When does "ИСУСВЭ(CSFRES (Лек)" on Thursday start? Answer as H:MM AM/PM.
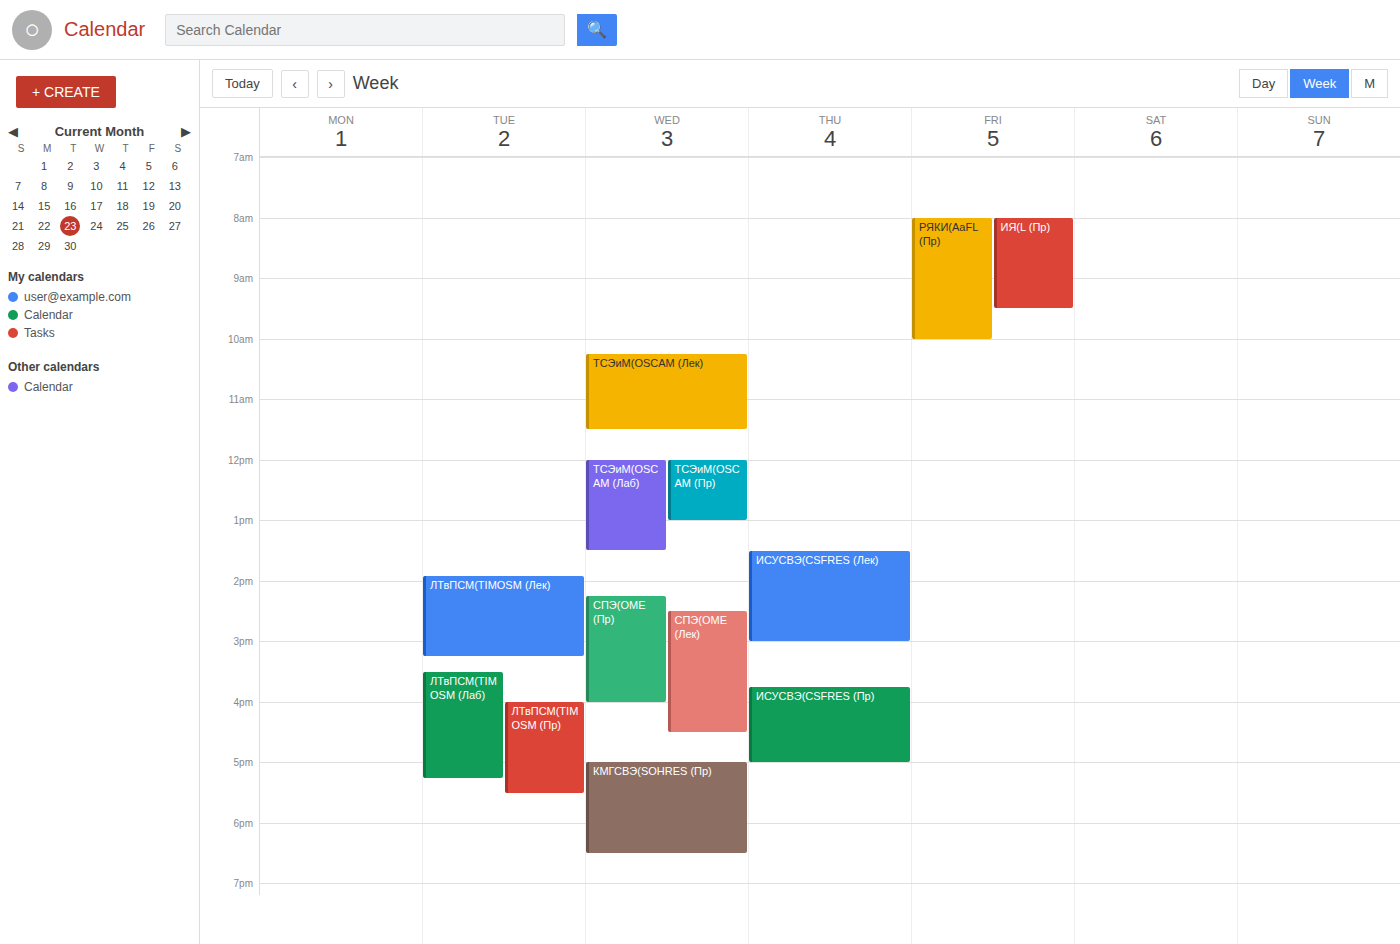
1:30 PM